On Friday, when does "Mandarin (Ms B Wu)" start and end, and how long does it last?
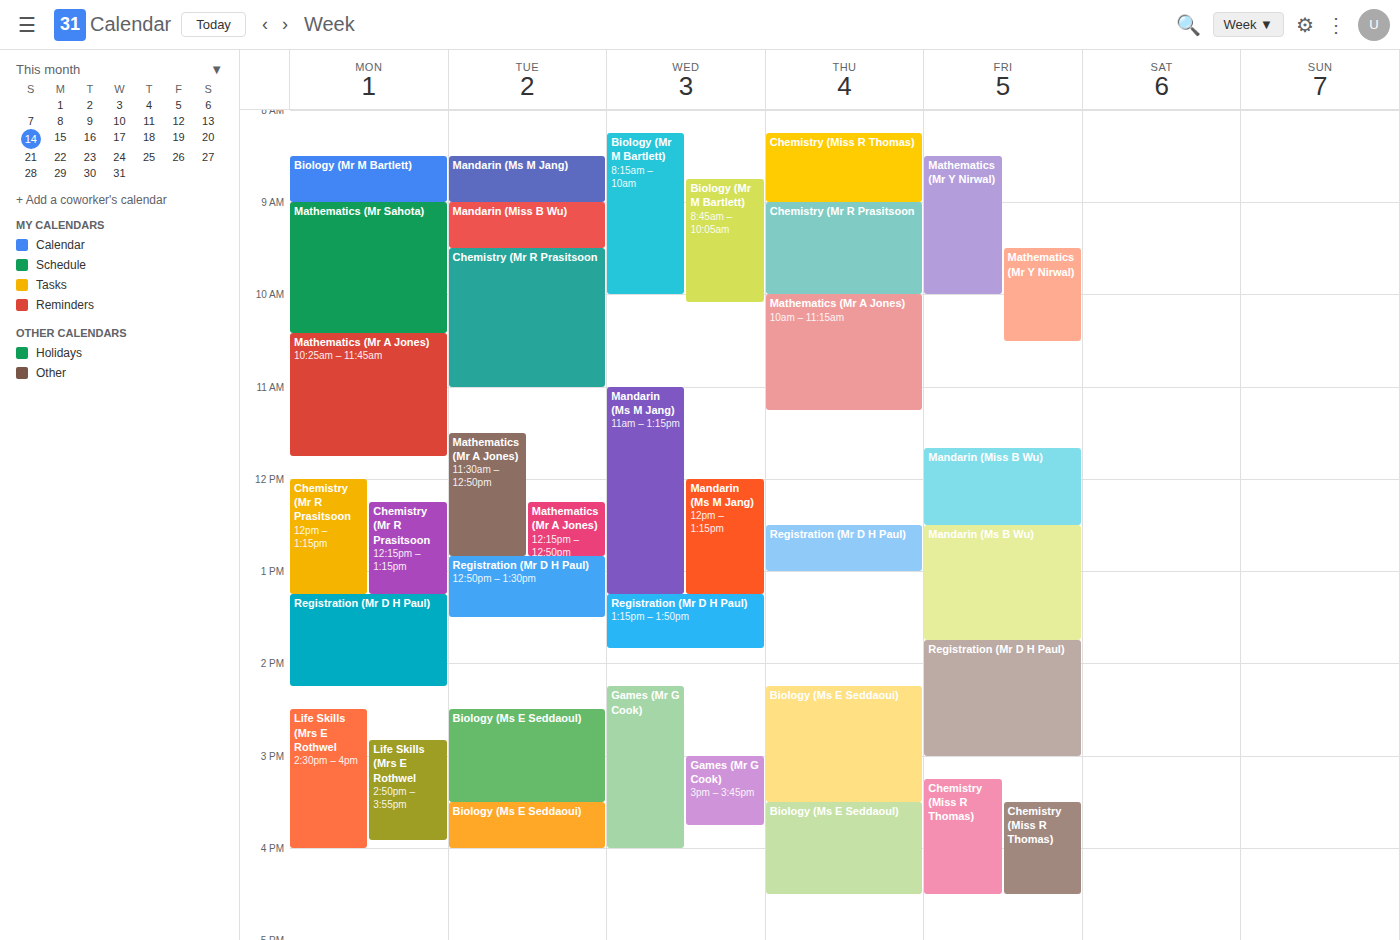
12:30 PM to 1:45 PM, 1 hour 15 minutes